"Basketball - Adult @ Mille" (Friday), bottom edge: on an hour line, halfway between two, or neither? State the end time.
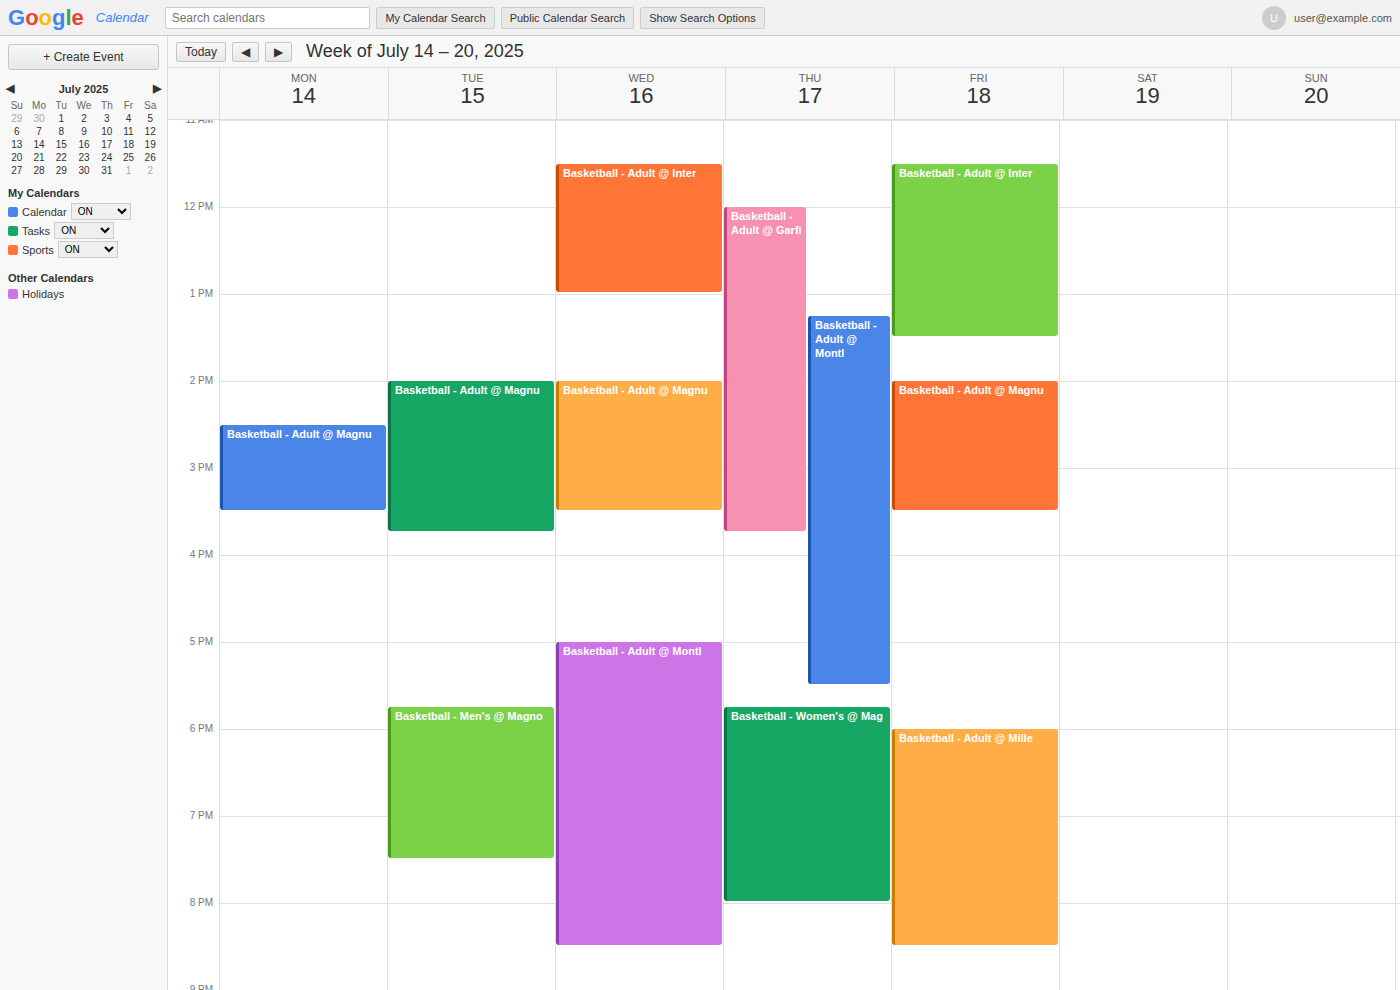
8:30 PM -- halfway between the 8 PM and 9 PM lines.